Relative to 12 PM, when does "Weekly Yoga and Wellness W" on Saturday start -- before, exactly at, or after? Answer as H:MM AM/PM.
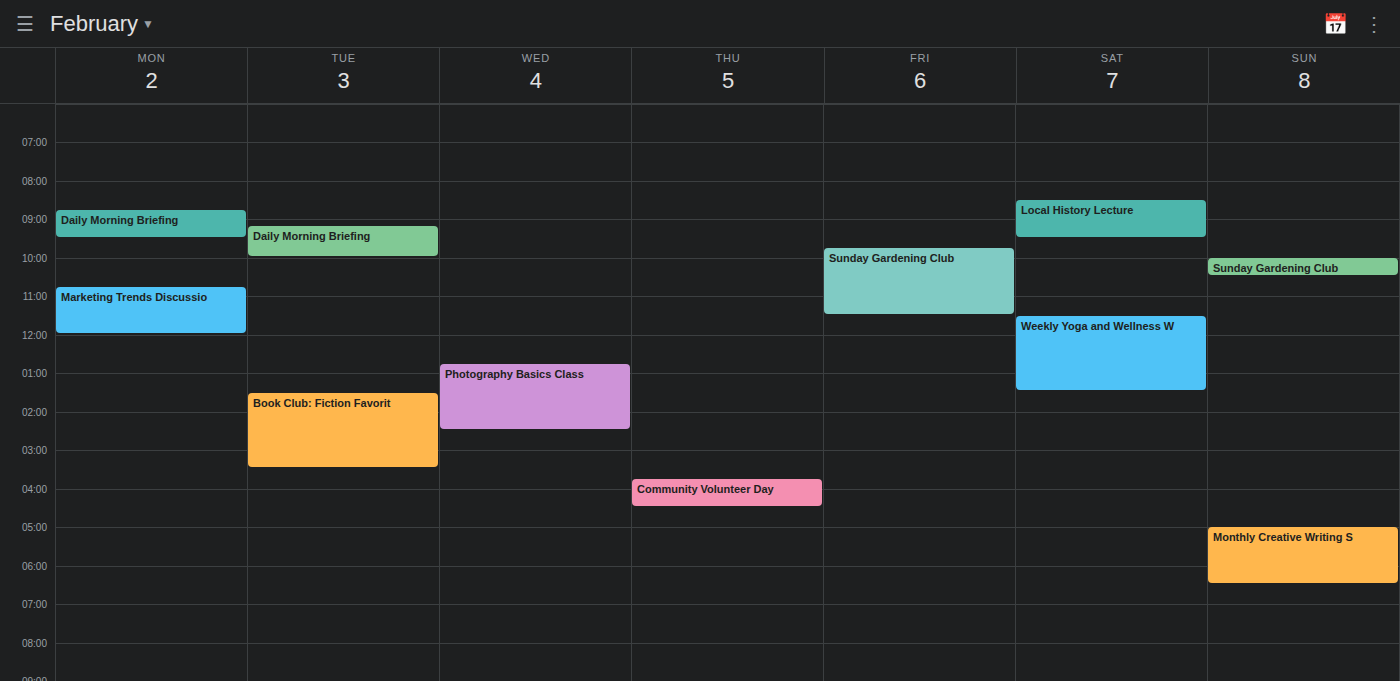
11:30 AM -- before 12 PM, 30 minutes above the 12 PM line.